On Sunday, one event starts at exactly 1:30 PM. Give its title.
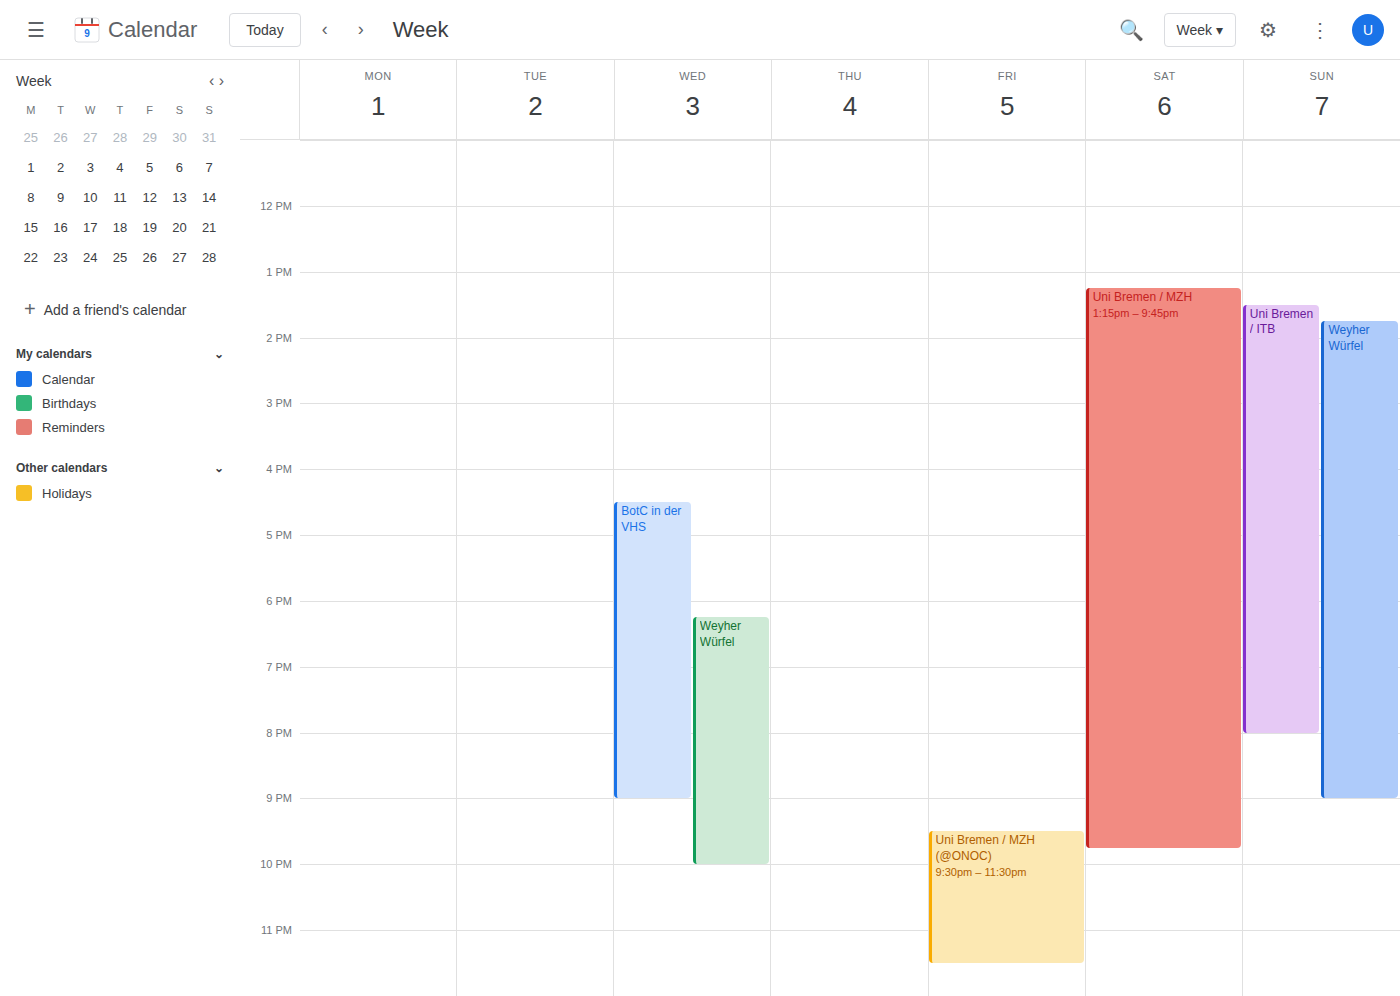
"Uni Bremen / ITB"